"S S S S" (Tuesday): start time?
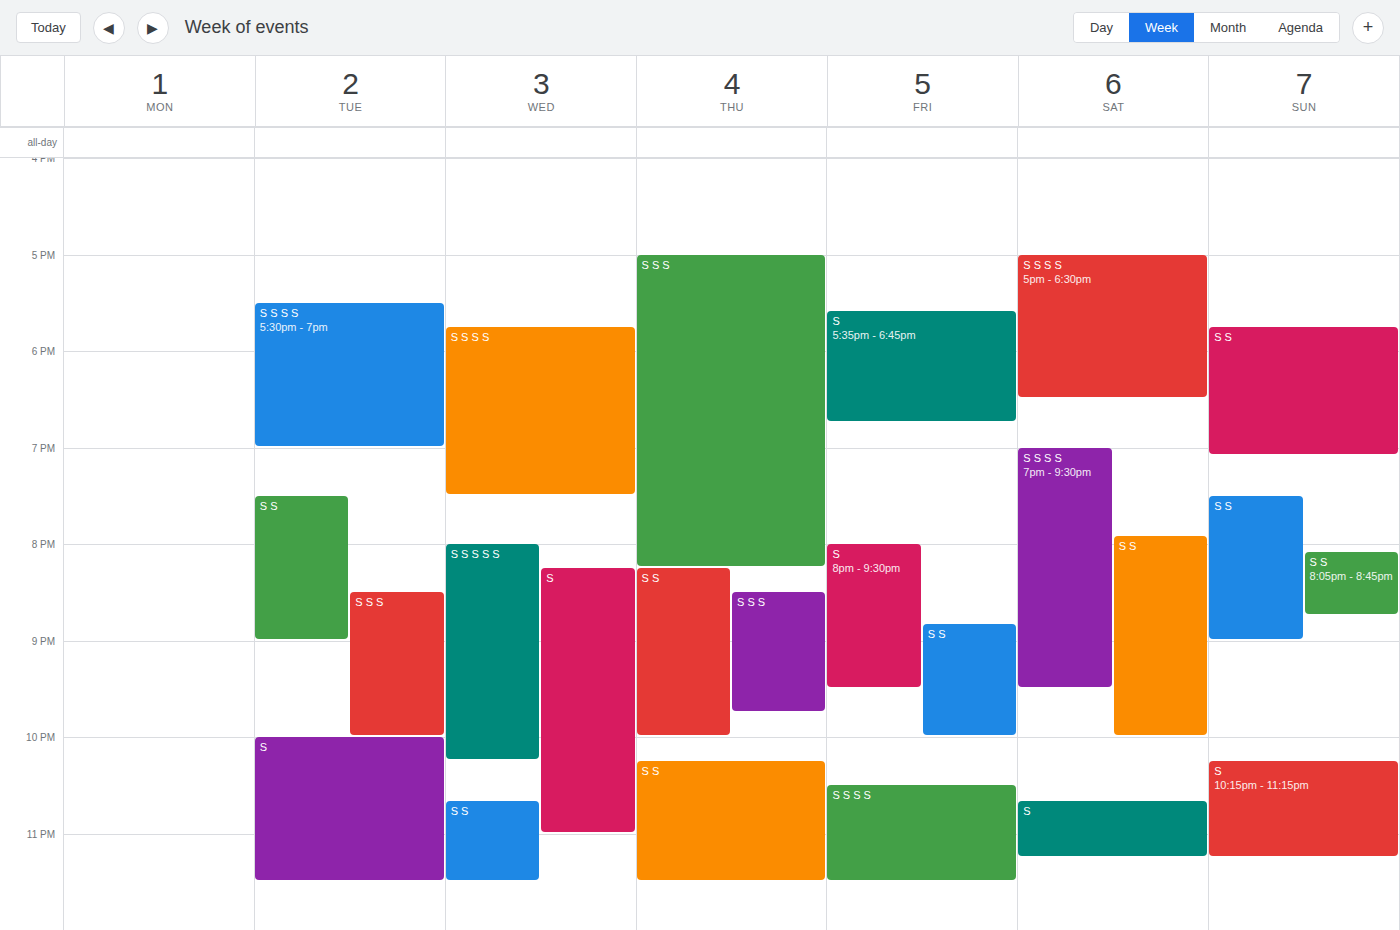
5:30 PM